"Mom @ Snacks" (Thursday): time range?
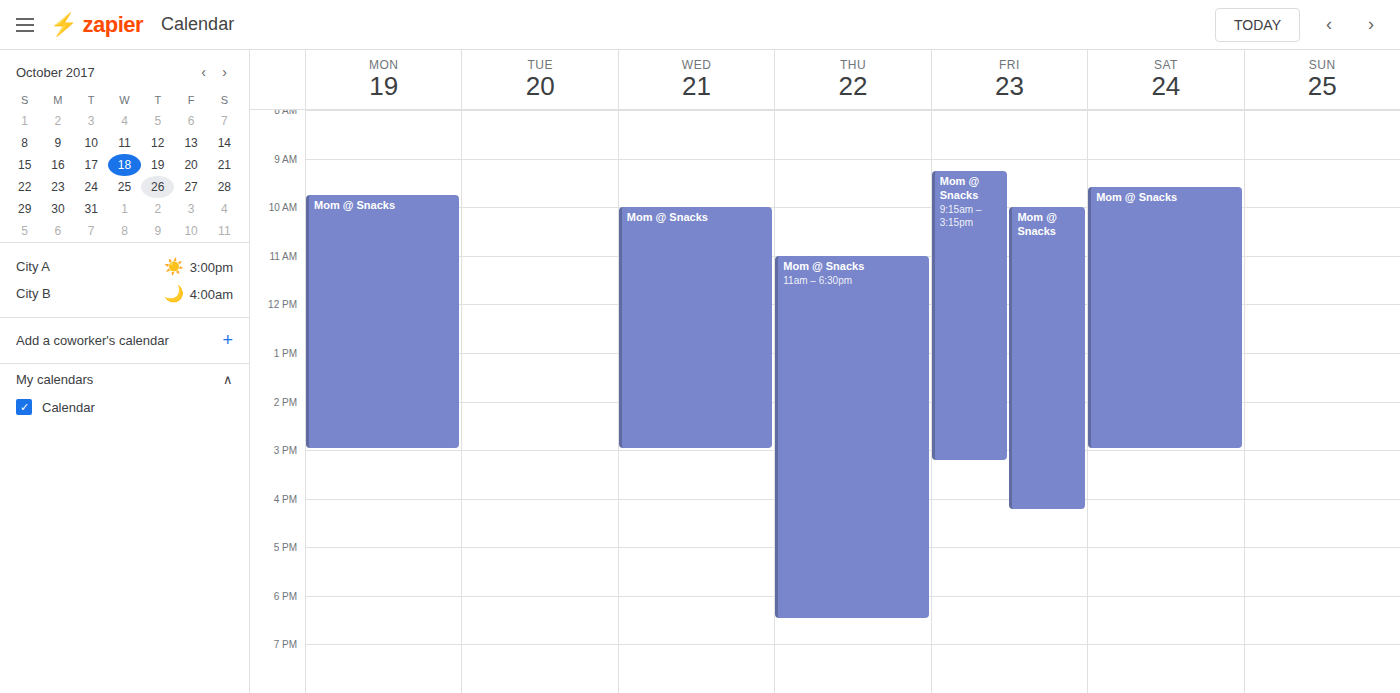
11:00 AM to 6:30 PM